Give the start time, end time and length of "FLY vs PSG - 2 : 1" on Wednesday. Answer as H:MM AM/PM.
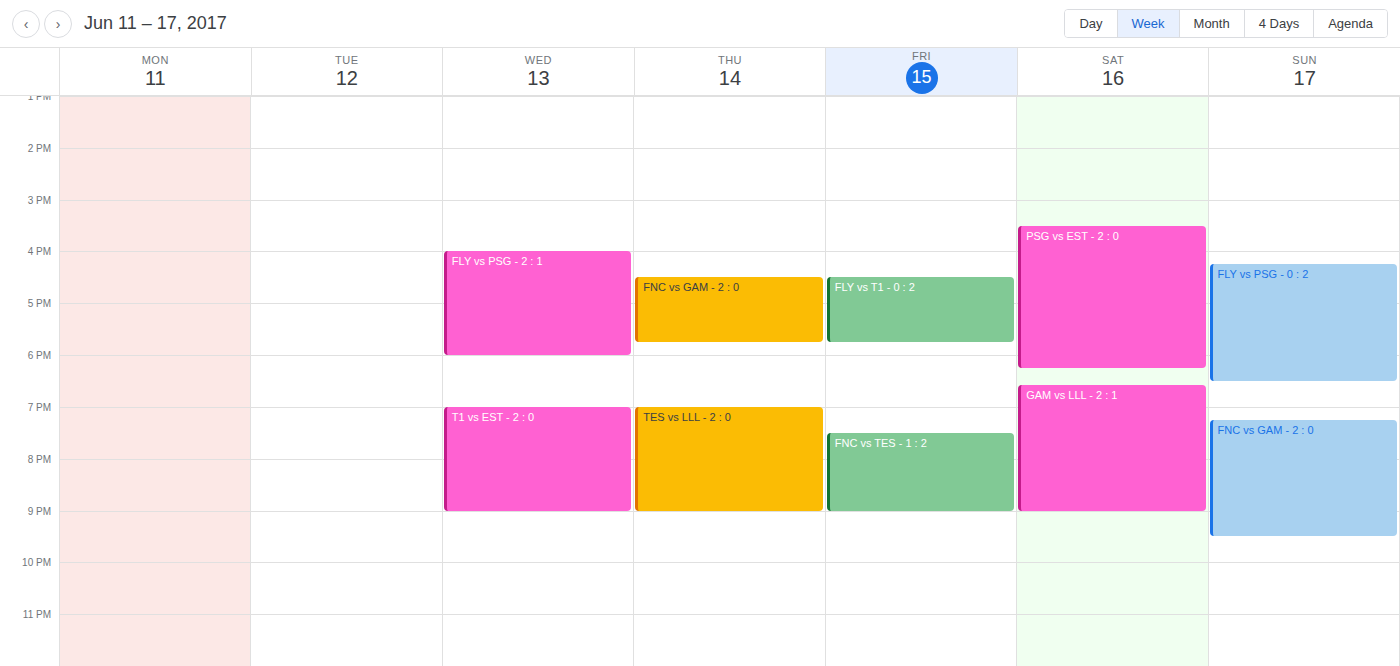
4:00 PM to 6:00 PM, 2 hours